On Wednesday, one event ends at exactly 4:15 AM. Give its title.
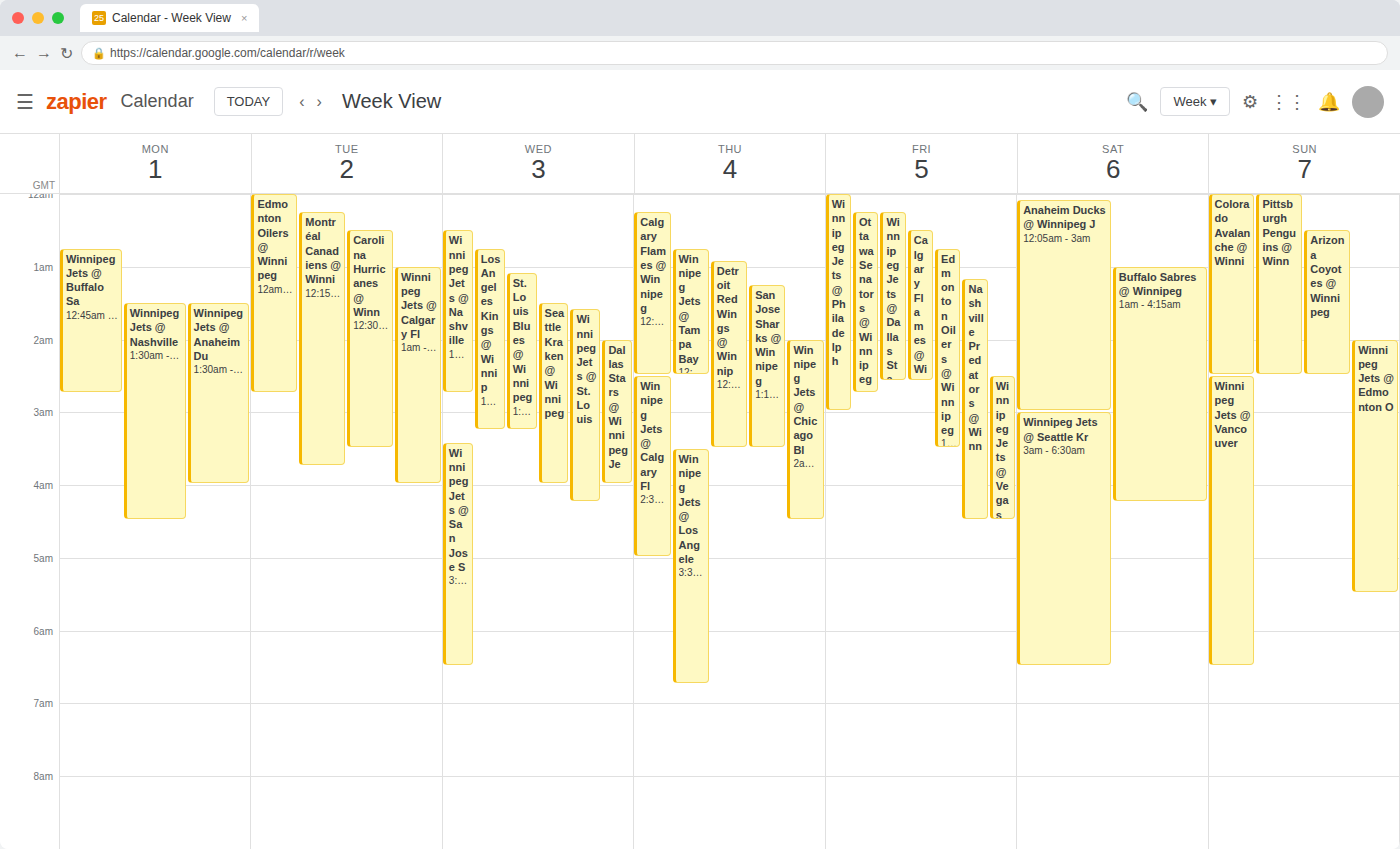
"Winnipeg Jets @ St. Louis"